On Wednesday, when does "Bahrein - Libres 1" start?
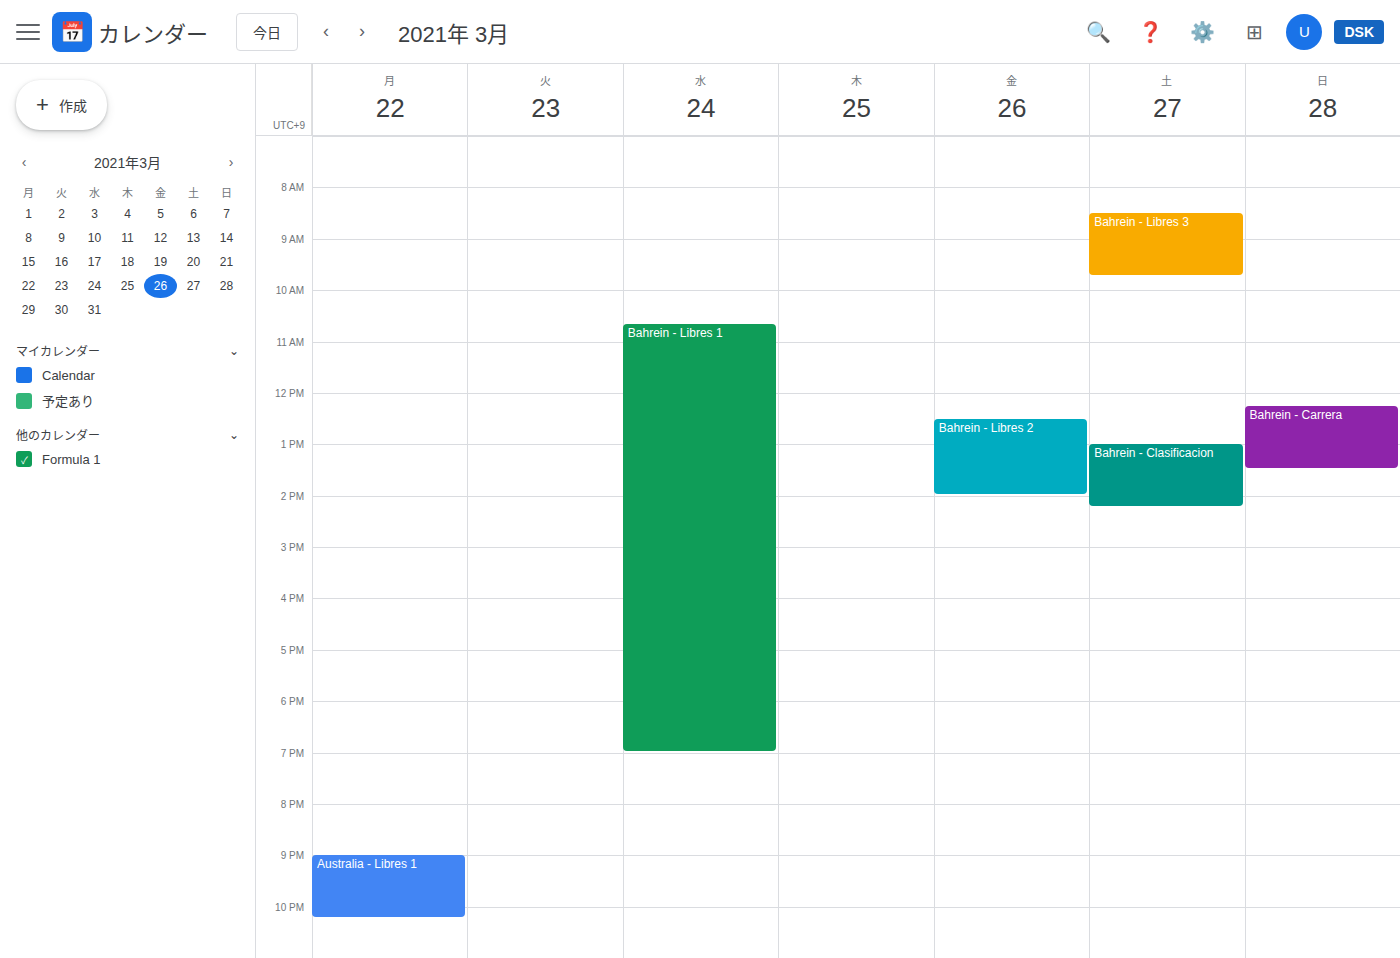
10:40 AM